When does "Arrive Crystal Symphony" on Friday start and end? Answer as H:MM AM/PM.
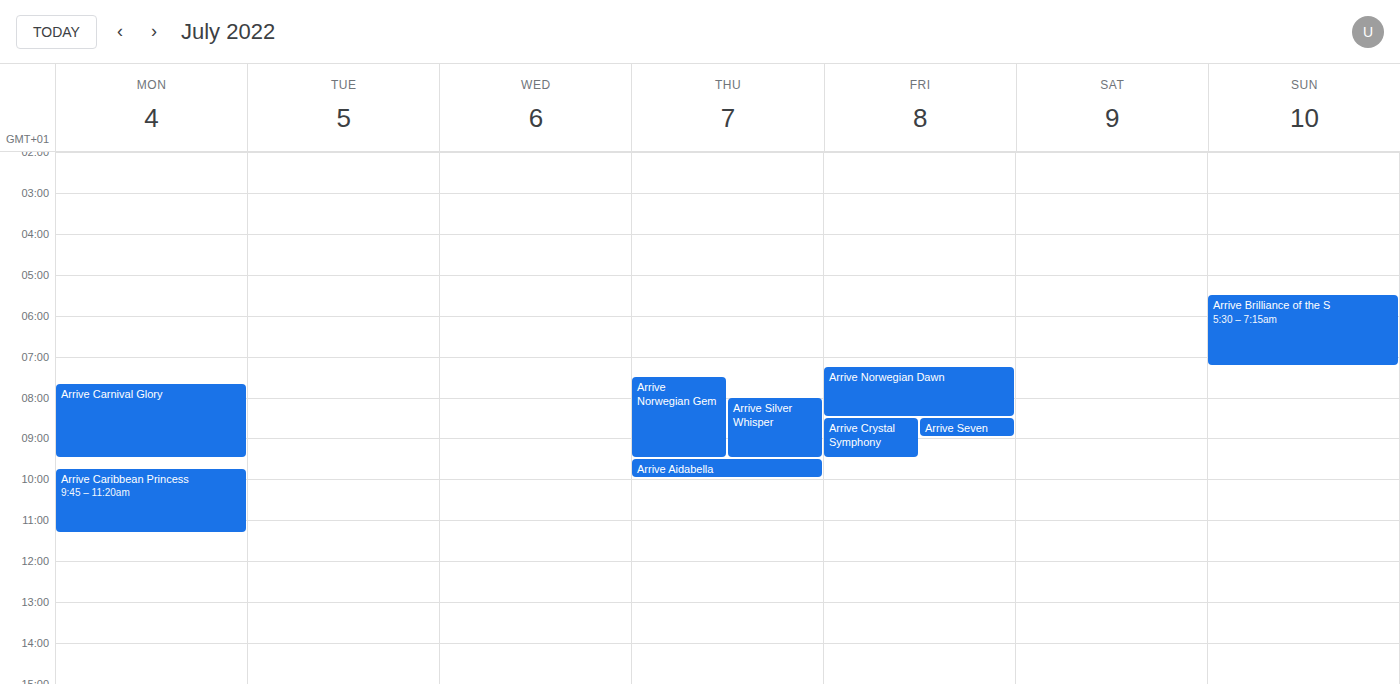
8:30 AM to 9:30 AM